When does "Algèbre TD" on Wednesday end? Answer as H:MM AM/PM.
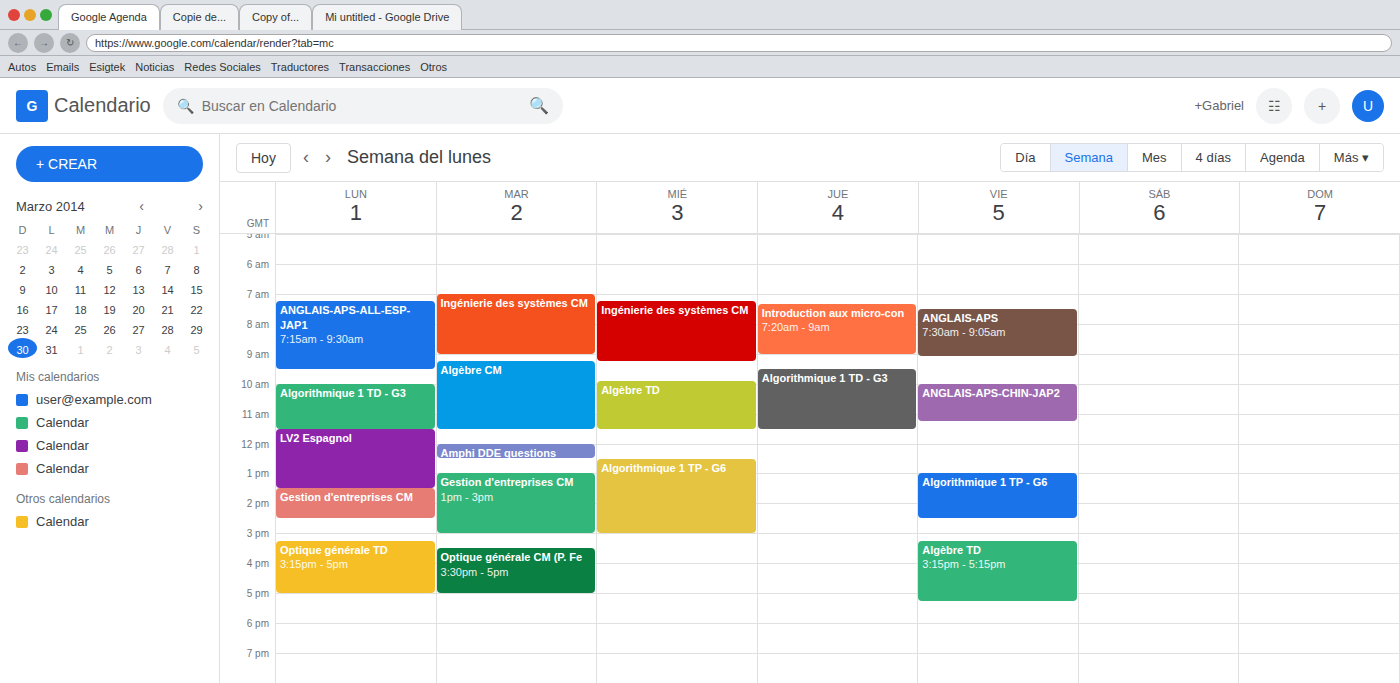
11:30 AM